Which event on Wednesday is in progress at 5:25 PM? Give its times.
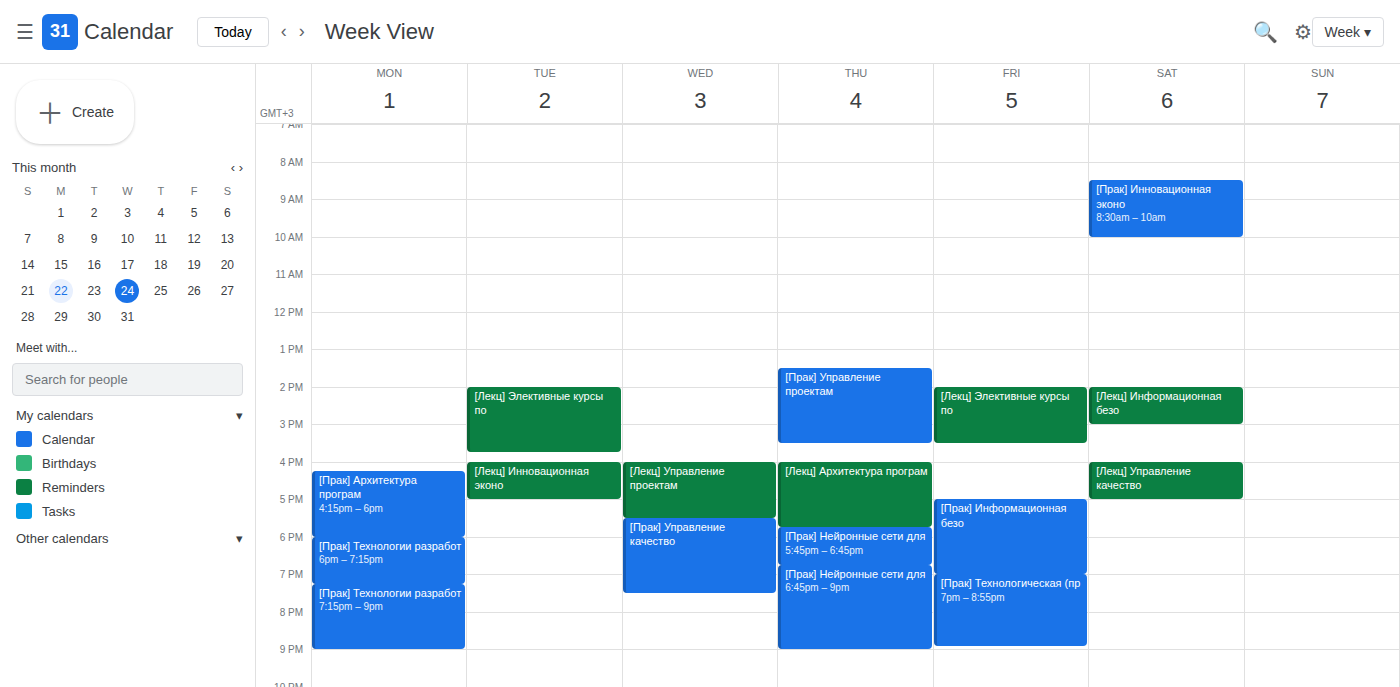
"[Лекц] Управление проектам", 4:00 PM to 5:30 PM